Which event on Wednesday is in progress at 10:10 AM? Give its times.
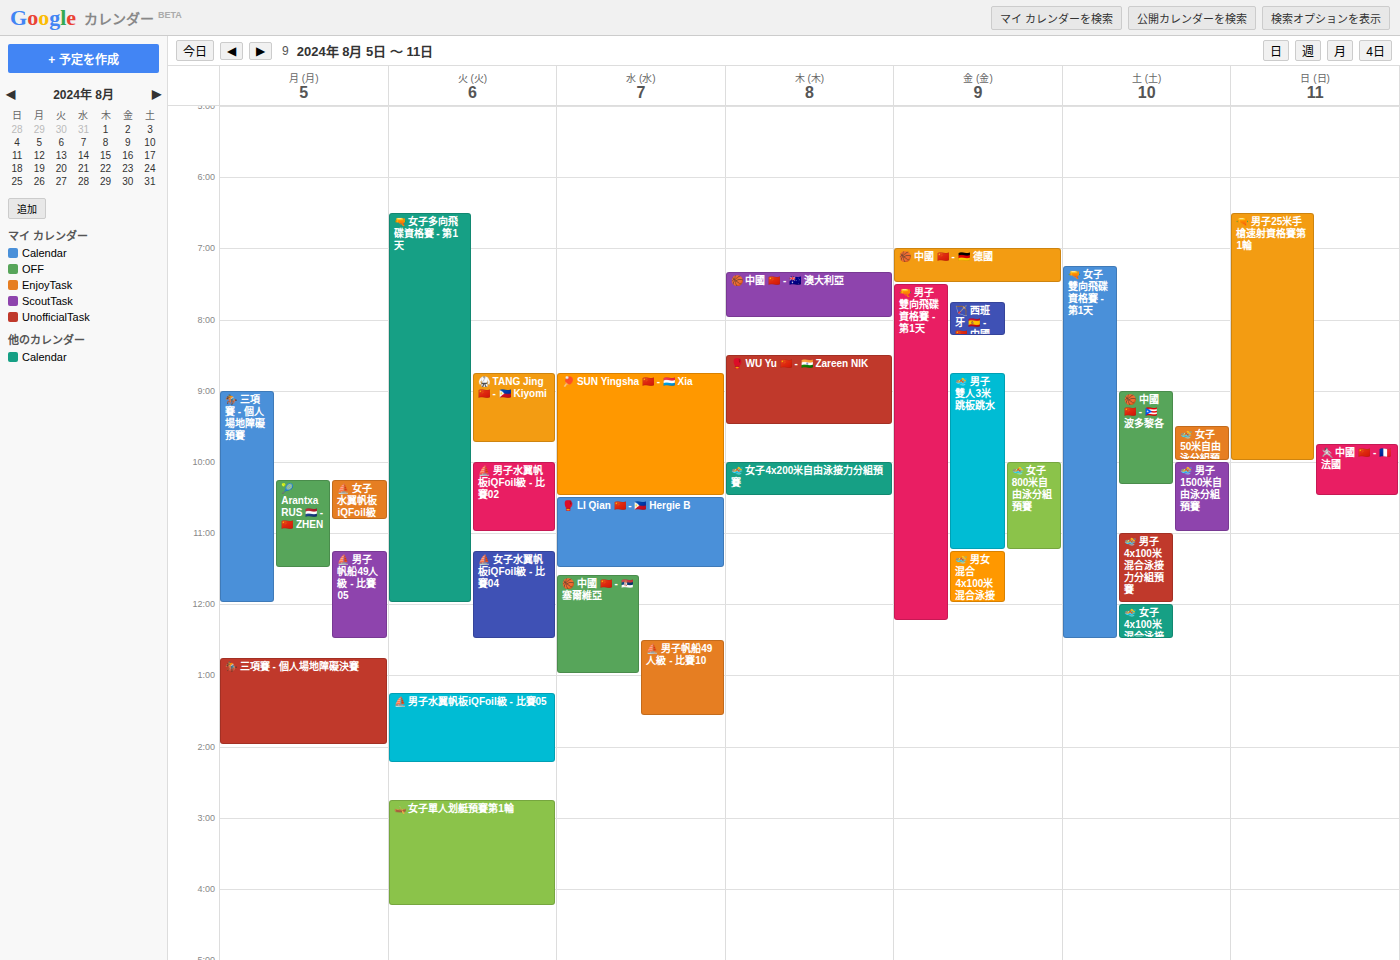
"🏓 SUN Yingsha 🇨🇳 - 🇱🇺 Xia", 8:45 AM to 10:30 AM